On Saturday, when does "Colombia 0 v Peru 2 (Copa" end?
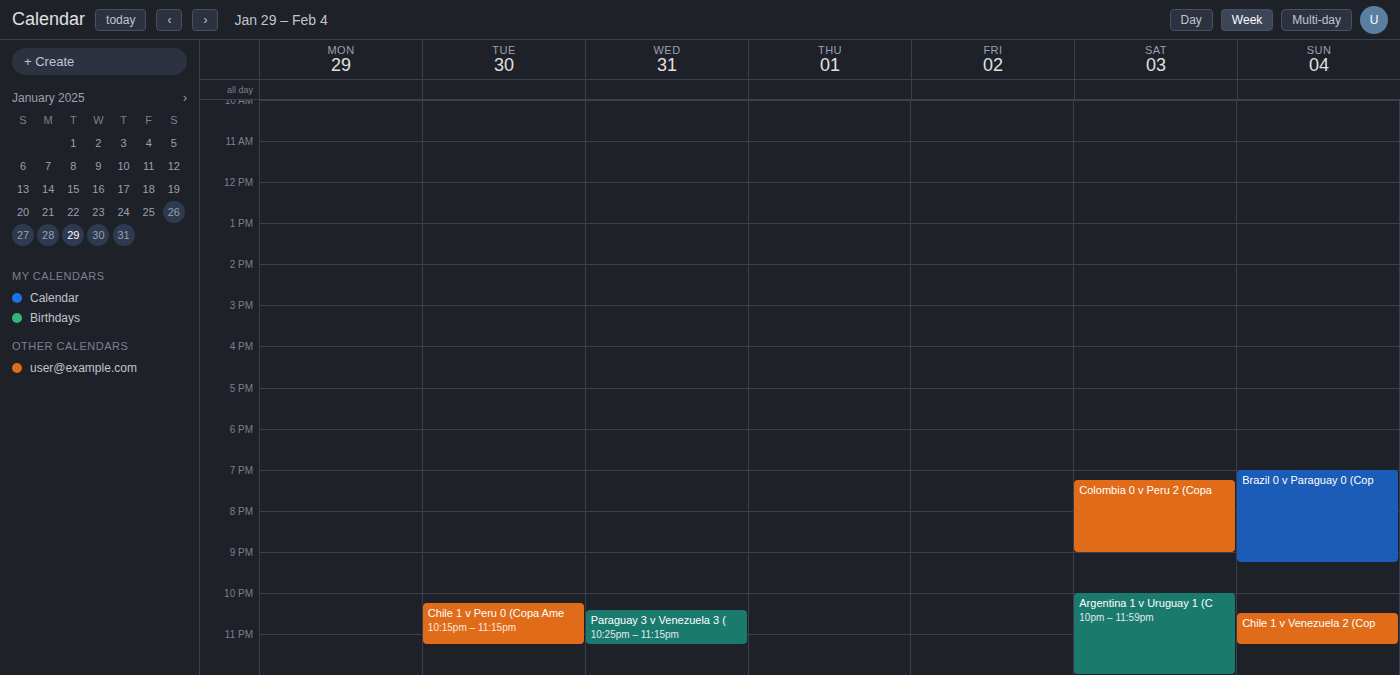
9:00 PM